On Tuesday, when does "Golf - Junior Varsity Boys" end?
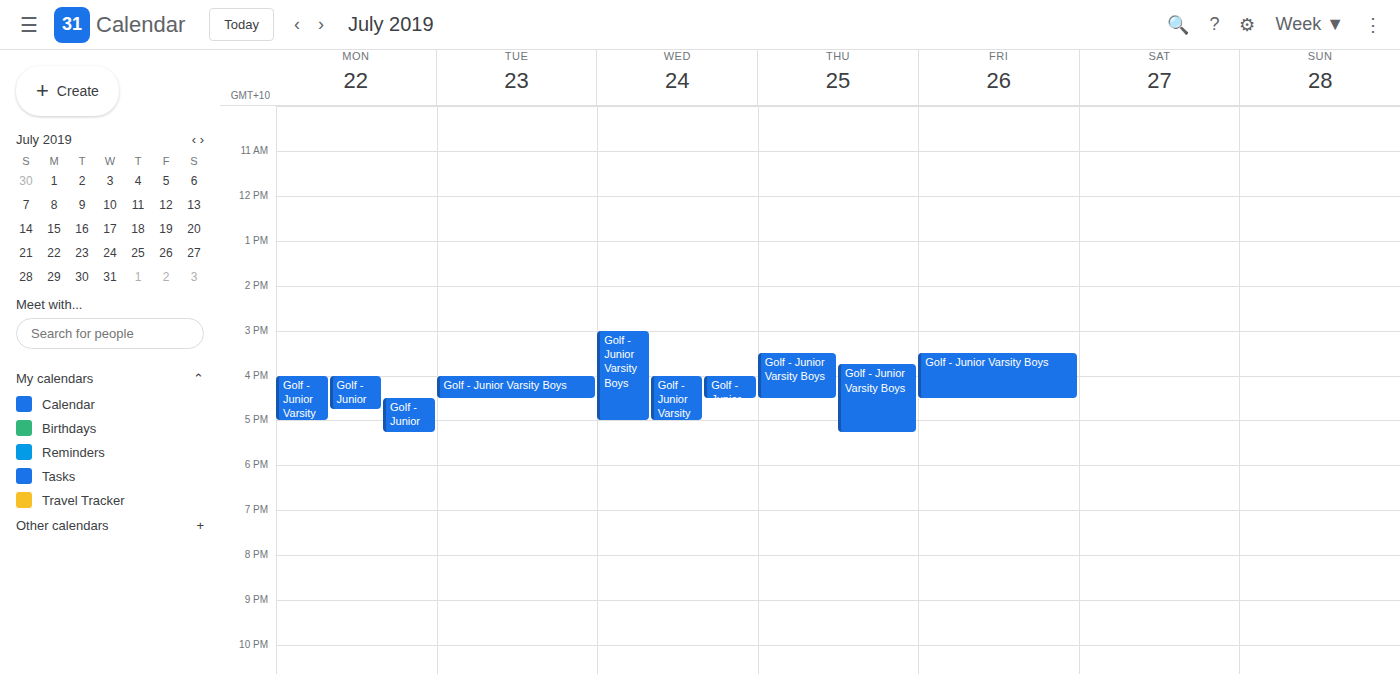
4:30 PM